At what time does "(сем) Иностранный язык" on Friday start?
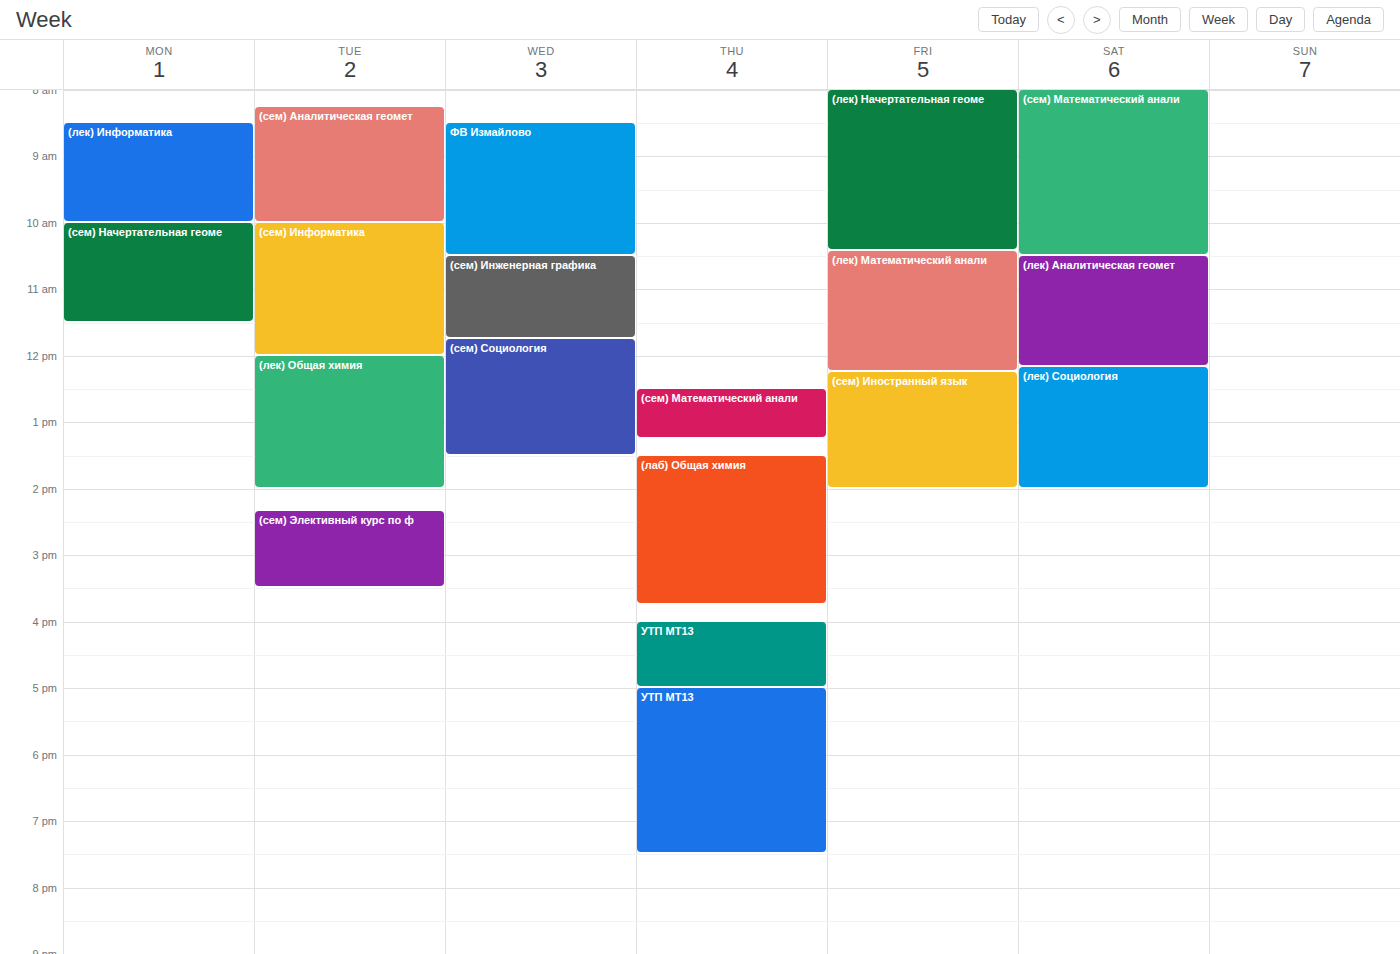
12:15